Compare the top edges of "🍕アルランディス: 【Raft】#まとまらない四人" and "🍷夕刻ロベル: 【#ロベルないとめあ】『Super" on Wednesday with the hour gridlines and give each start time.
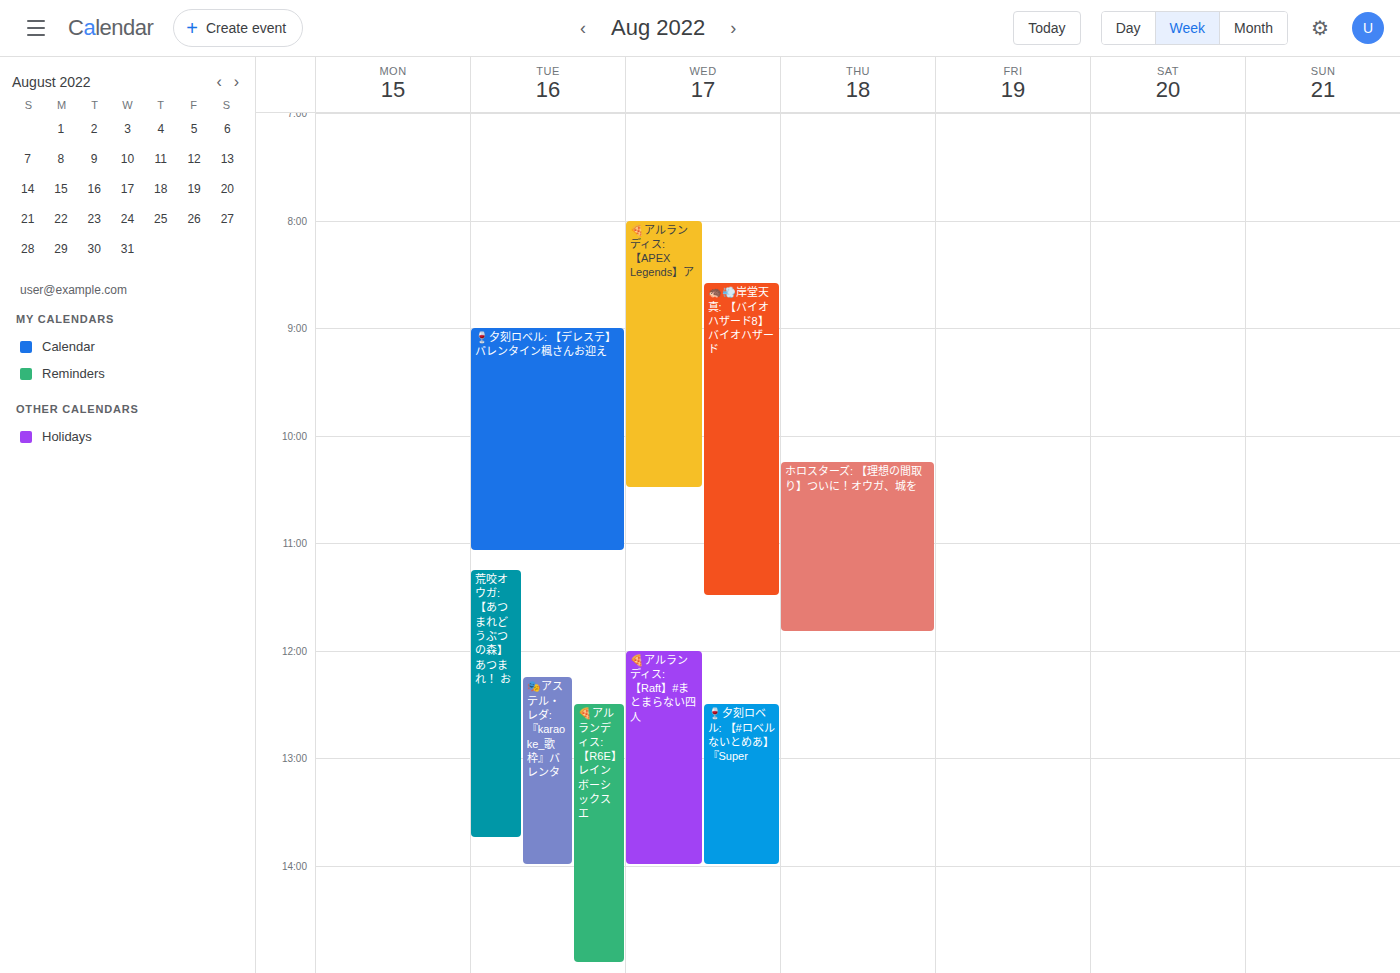
"🍕アルランディス: 【Raft】#まとまらない四人": 12:00 PM, exactly on the 12 PM line. "🍷夕刻ロベル: 【#ロベルないとめあ】『Super": 12:30 PM, halfway between the 12 PM and 1 PM lines.